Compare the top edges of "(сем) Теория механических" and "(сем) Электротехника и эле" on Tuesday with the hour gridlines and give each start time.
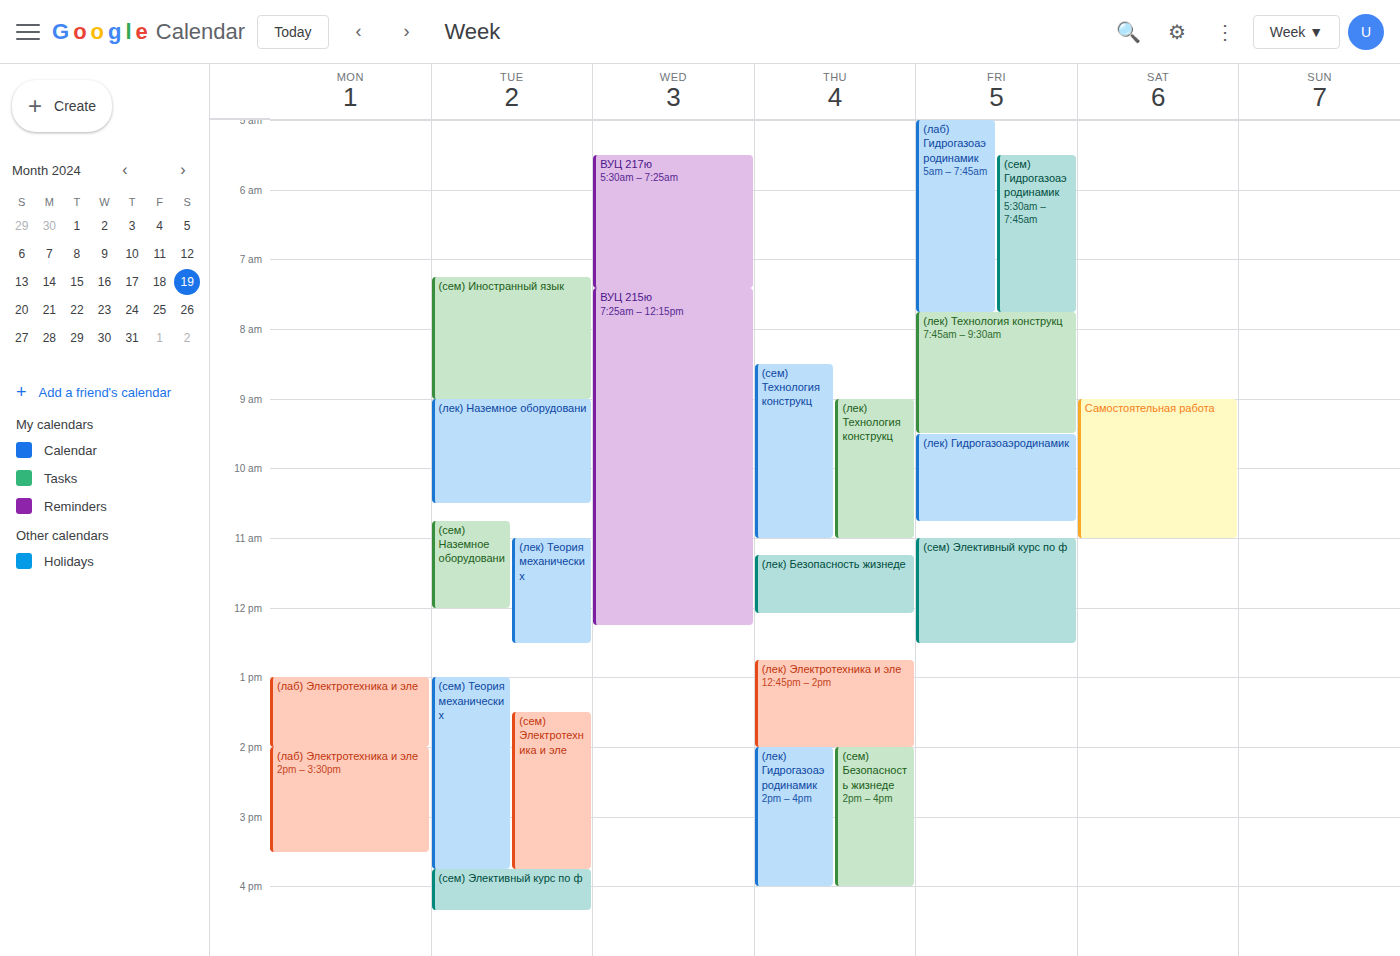
"(сем) Теория механических": 1:00 PM, exactly on the 1 PM line. "(сем) Электротехника и эле": 1:30 PM, halfway between the 1 PM and 2 PM lines.